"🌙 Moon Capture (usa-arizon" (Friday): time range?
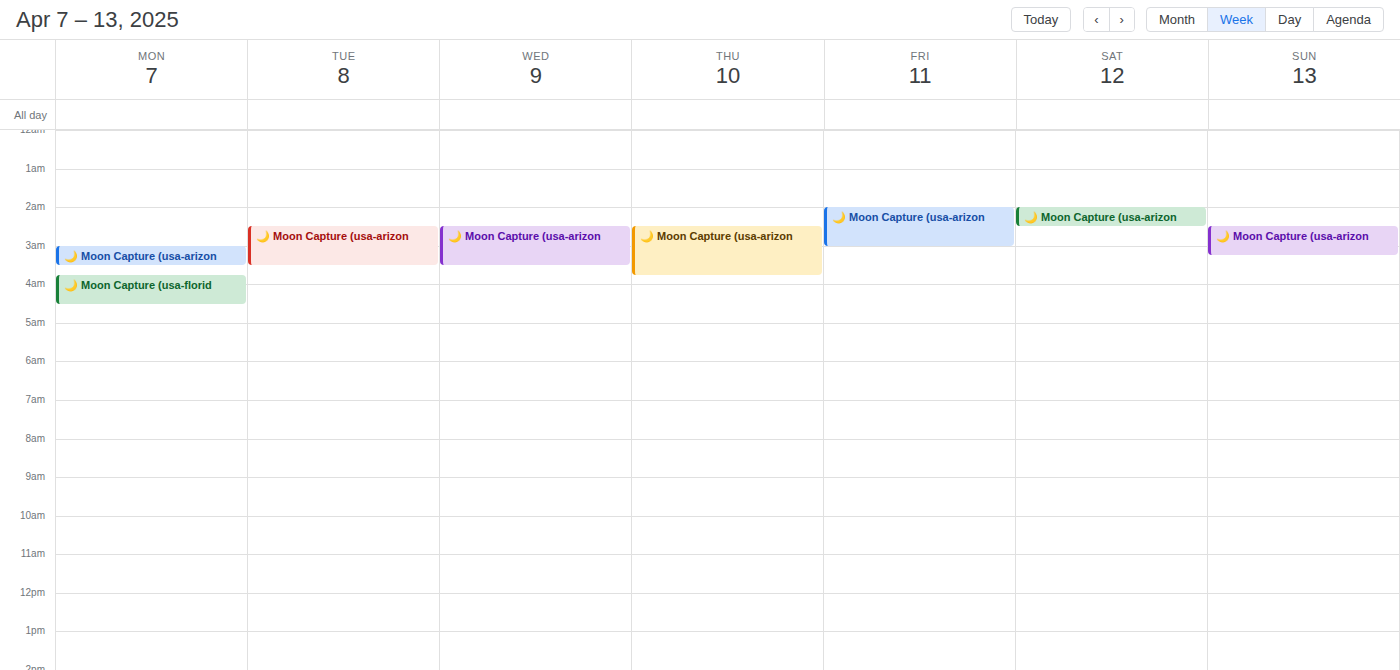
2:00 AM to 3:00 AM